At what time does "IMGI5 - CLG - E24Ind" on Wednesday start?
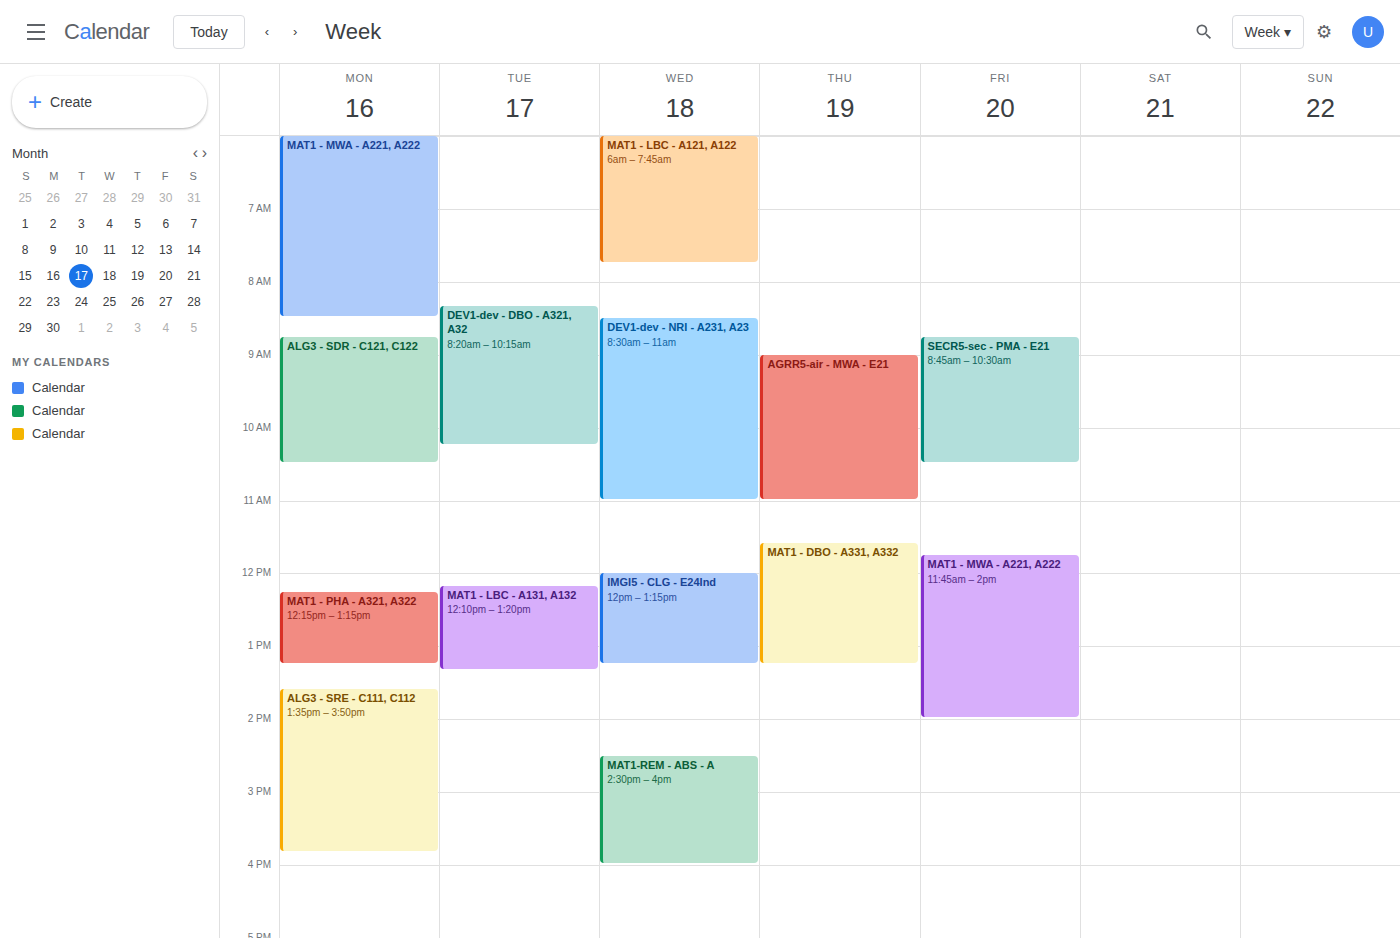
12:00 PM